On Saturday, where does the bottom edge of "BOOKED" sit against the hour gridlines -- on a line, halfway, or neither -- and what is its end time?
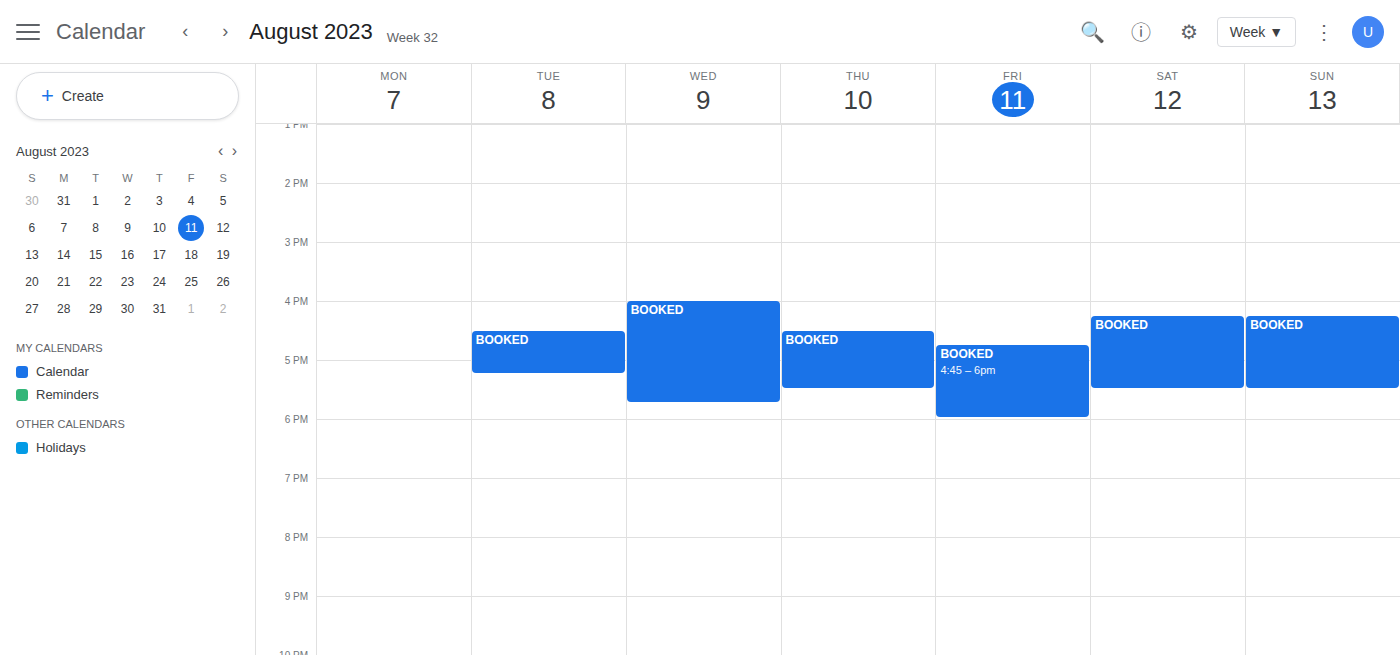
5:30 PM -- halfway between the 5 PM and 6 PM lines.